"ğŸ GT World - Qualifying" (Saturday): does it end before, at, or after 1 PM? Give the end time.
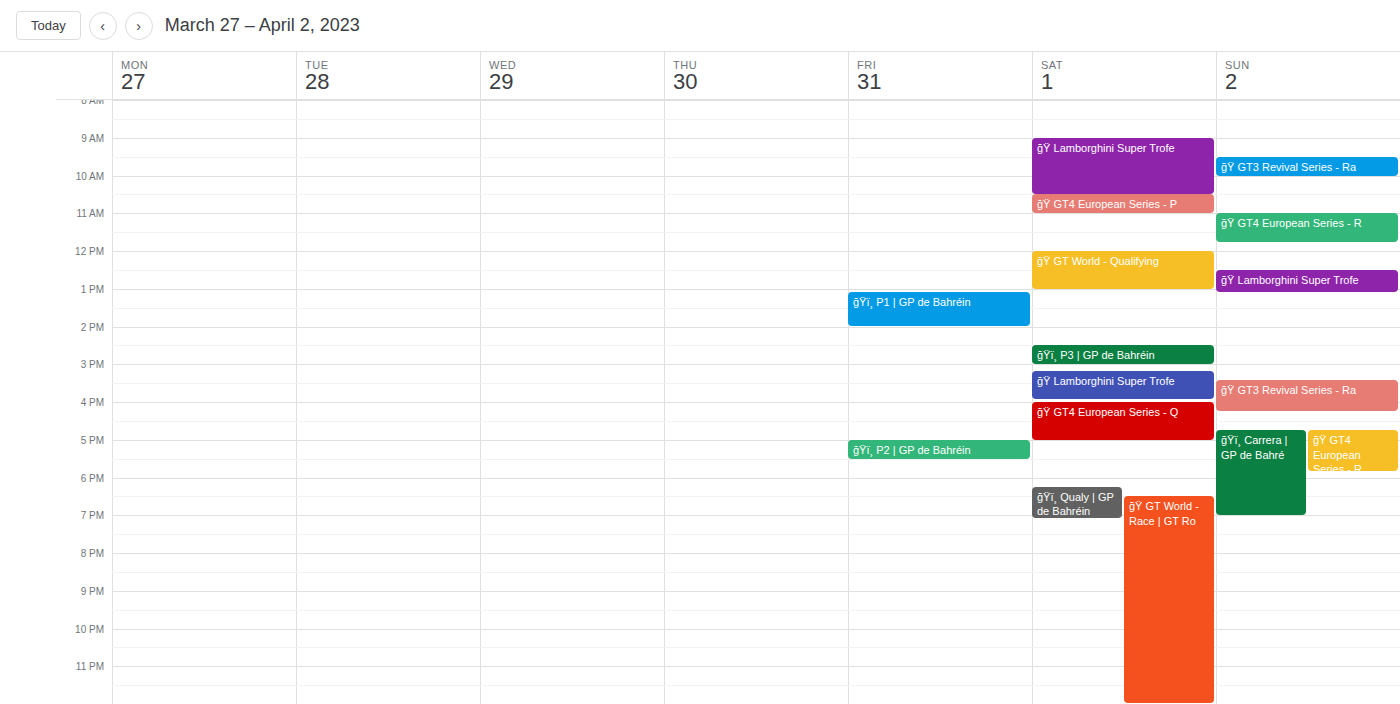
1:00 PM -- exactly at 1 PM, on the 1 PM line.